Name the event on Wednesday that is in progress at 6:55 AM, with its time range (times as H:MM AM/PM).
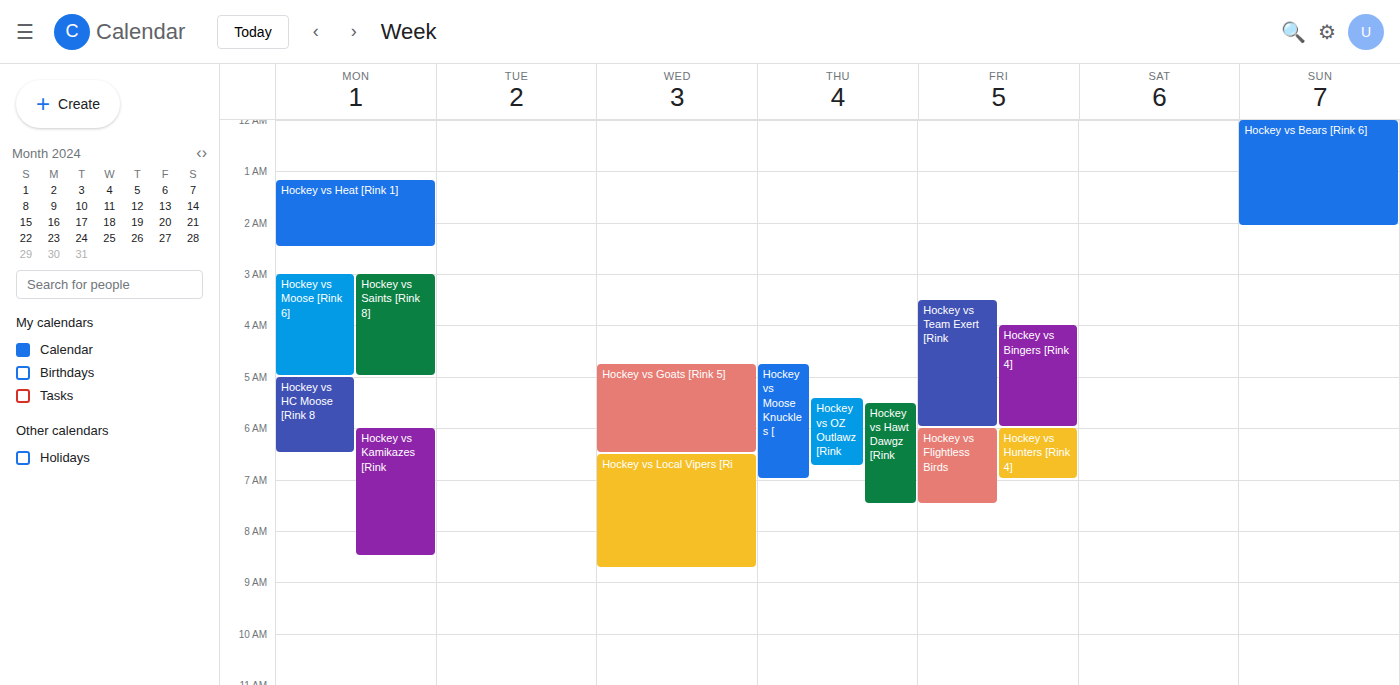
"Hockey vs Local Vipers [Ri", 6:30 AM to 8:45 AM